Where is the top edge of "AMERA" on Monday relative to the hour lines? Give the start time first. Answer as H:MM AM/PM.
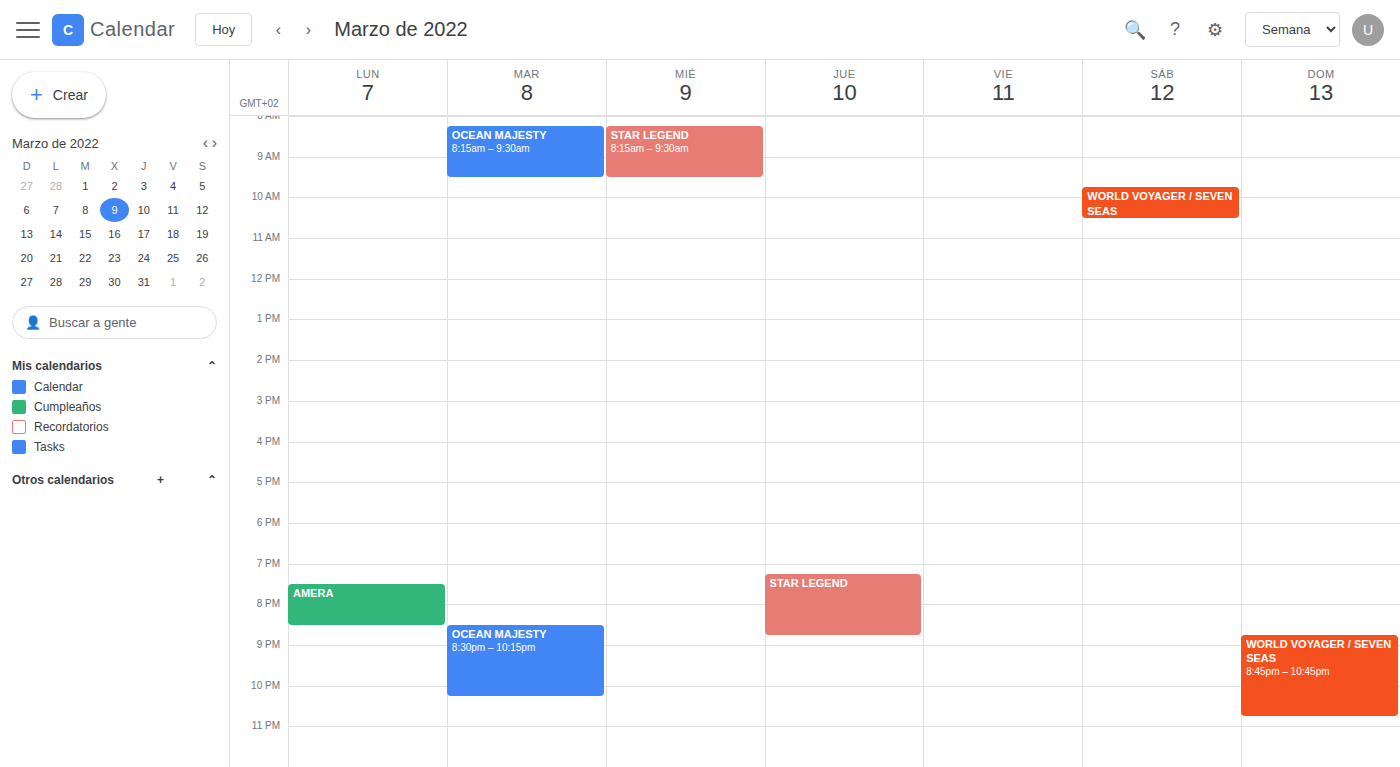
7:30 PM -- halfway between the 7 PM and 8 PM lines.